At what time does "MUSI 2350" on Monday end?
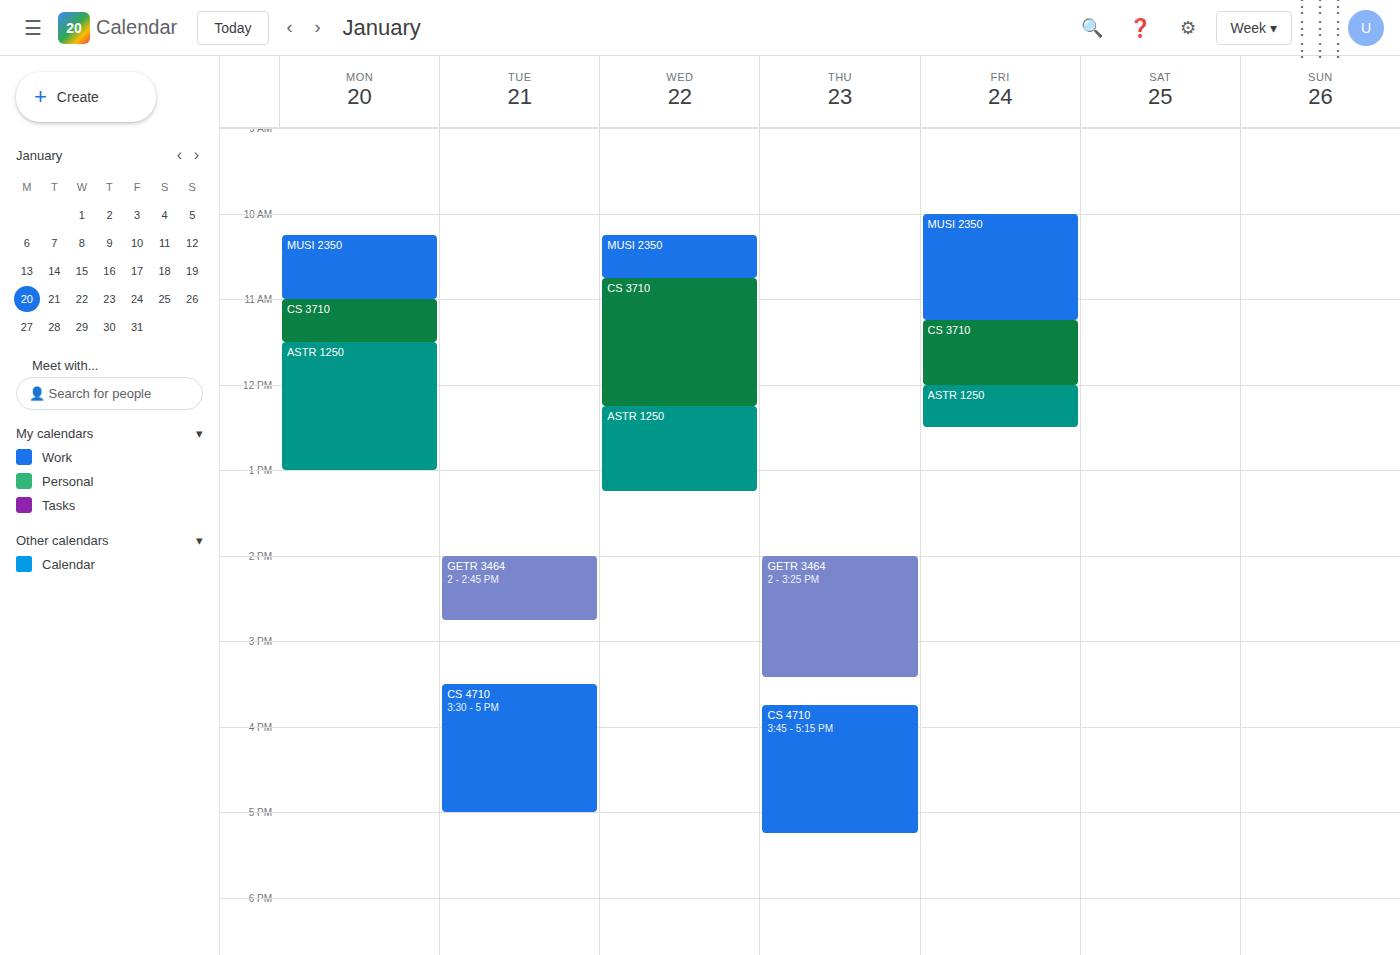
11:00 AM